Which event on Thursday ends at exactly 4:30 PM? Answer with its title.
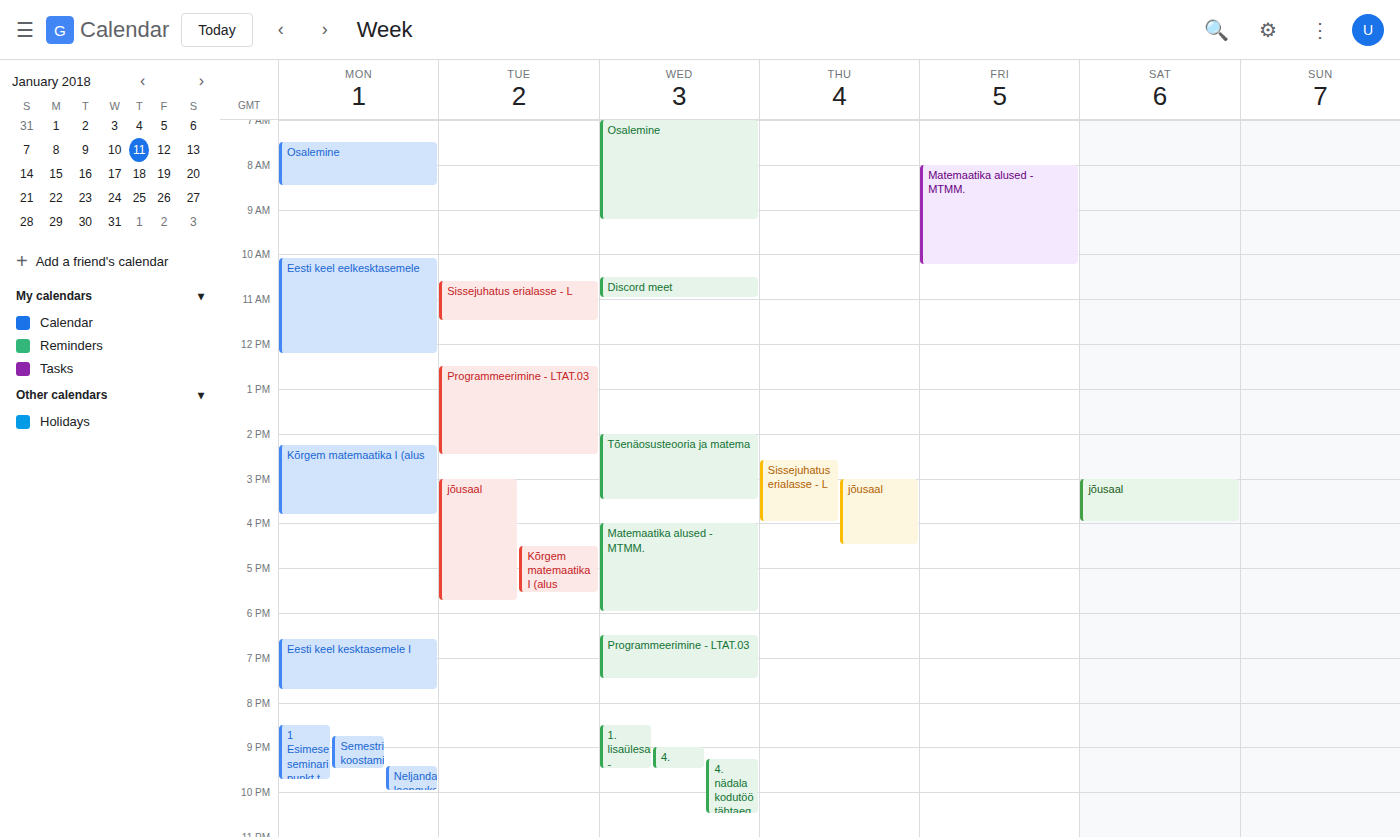
"jõusaal"